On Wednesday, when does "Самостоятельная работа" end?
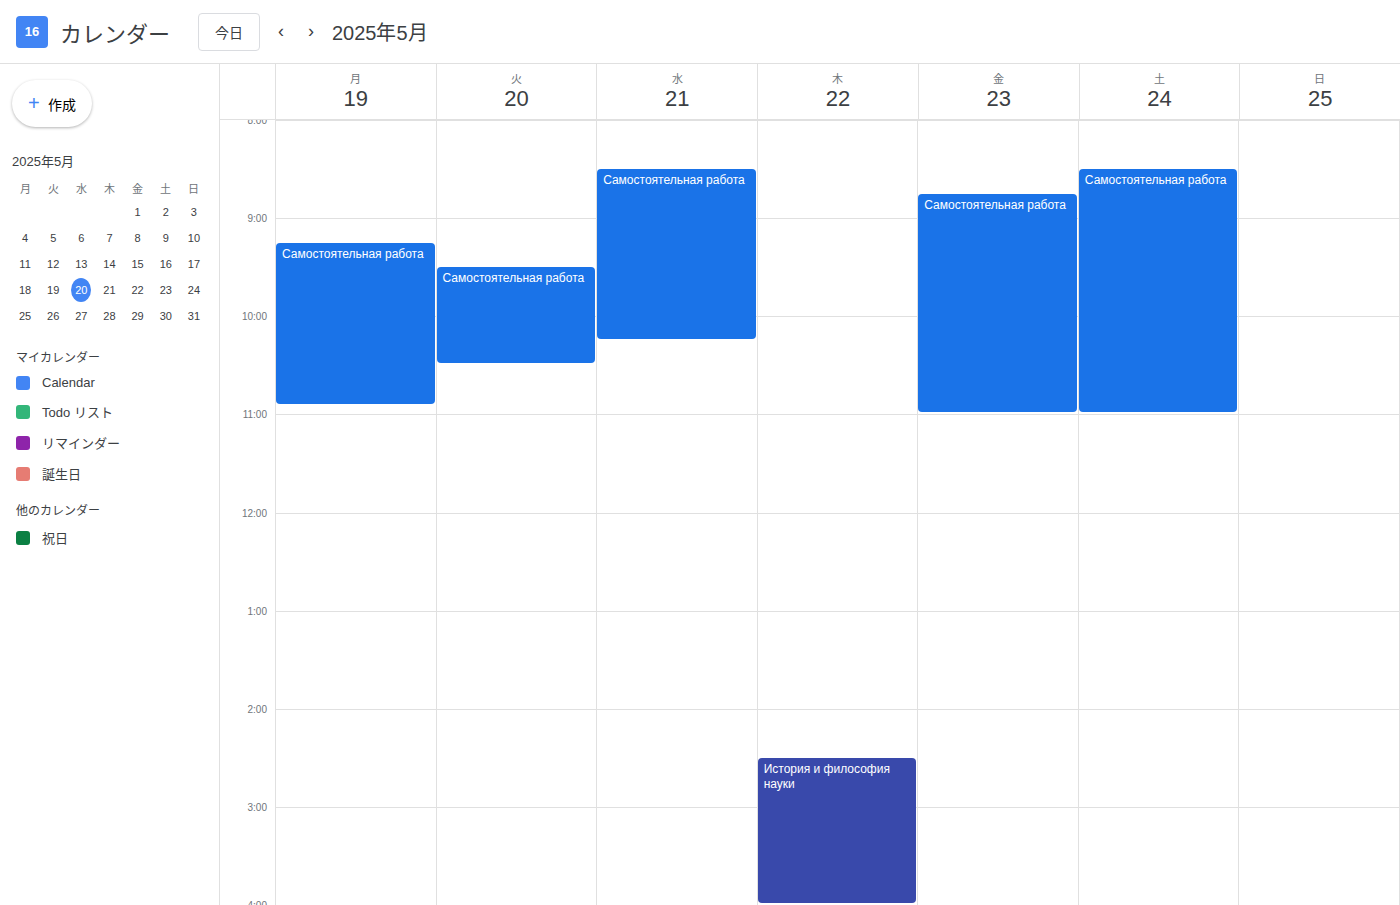
10:15